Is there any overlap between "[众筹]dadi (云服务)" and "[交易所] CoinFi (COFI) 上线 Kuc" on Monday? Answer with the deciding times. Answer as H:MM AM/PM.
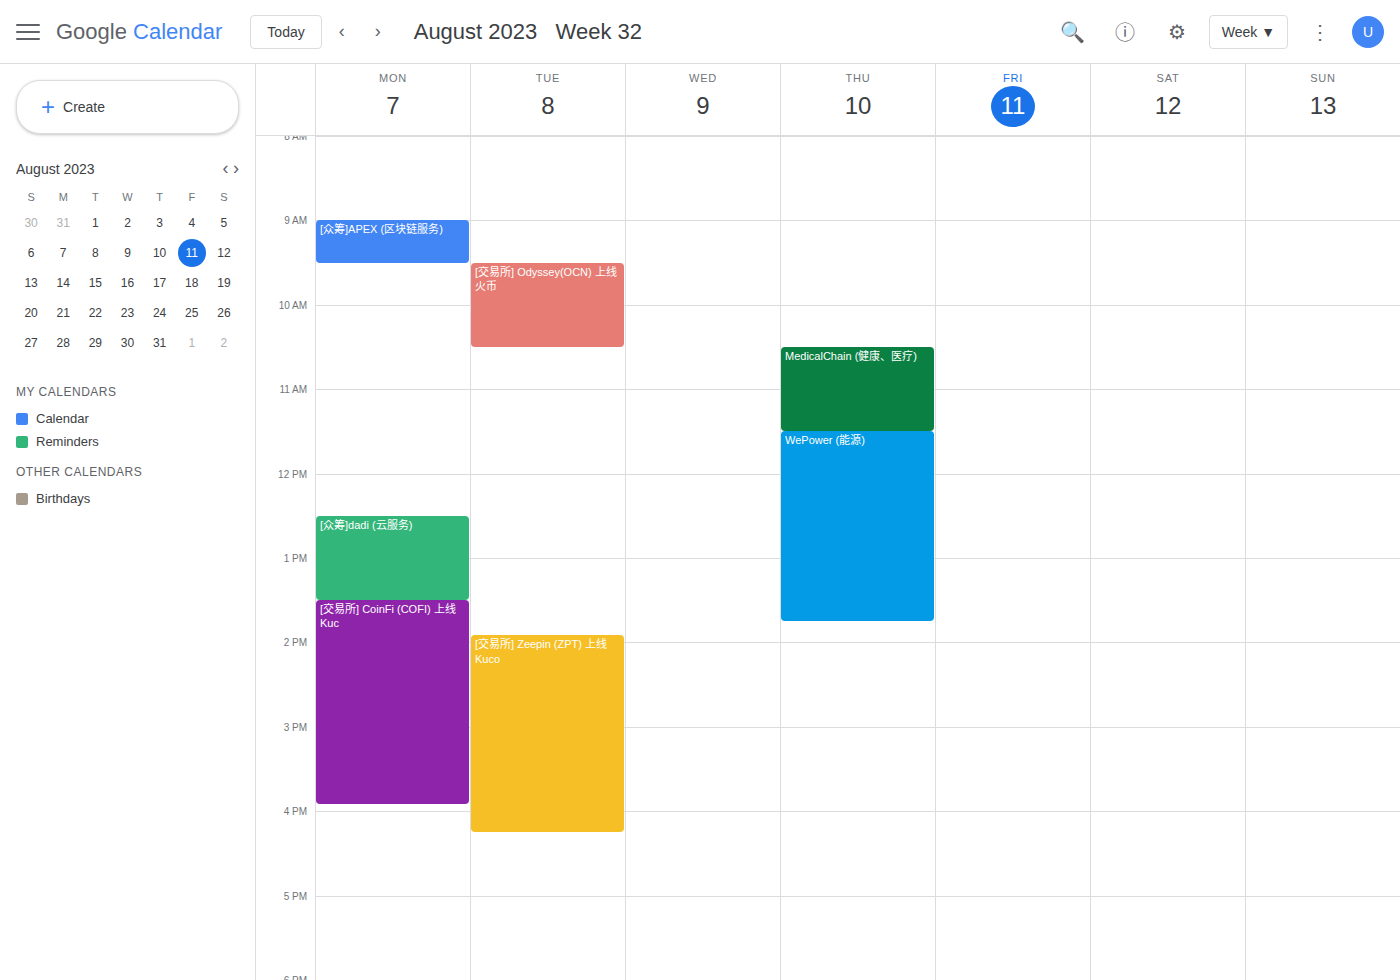
"[众筹]dadi (云服务)" ends at 1:30 PM, exactly when "[交易所] CoinFi (COFI) 上线 Kuc" starts -- they touch but do not overlap.